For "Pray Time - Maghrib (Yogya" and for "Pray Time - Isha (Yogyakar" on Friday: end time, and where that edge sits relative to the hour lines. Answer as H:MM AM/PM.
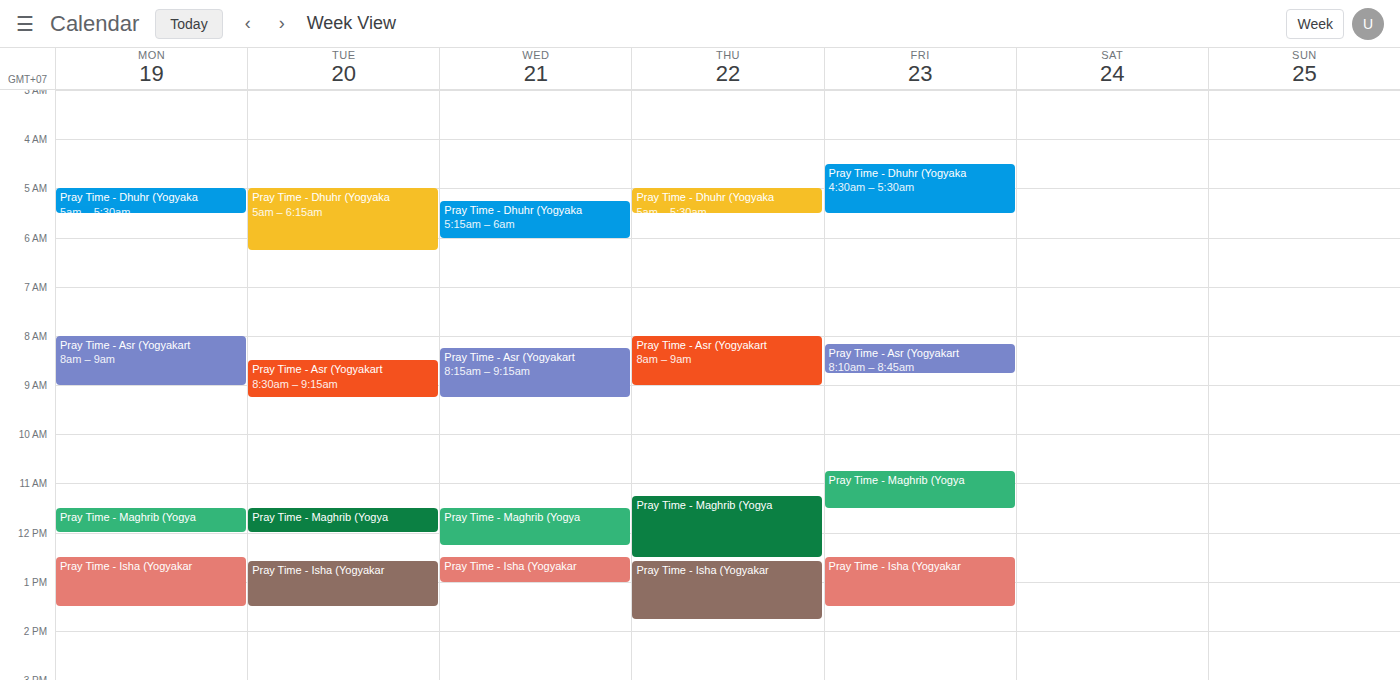
"Pray Time - Maghrib (Yogya": 11:30 AM, halfway between the 11 AM and 12 PM lines. "Pray Time - Isha (Yogyakar": 1:30 PM, halfway between the 1 PM and 2 PM lines.